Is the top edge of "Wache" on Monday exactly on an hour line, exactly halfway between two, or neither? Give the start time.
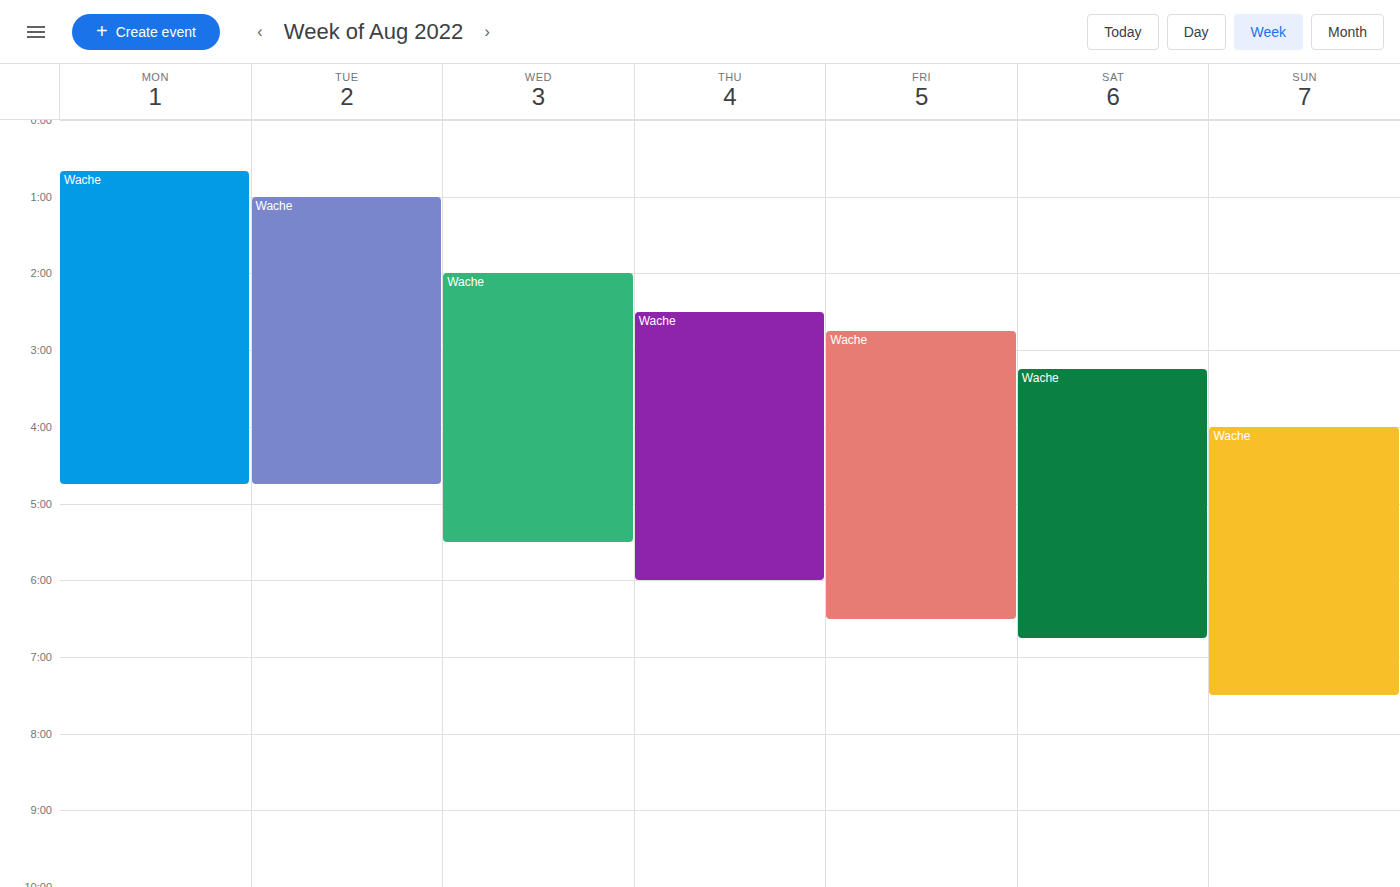
00:40 -- neither: 40 minutes below the 00:00 line and 20 minutes above the 01:00 line.